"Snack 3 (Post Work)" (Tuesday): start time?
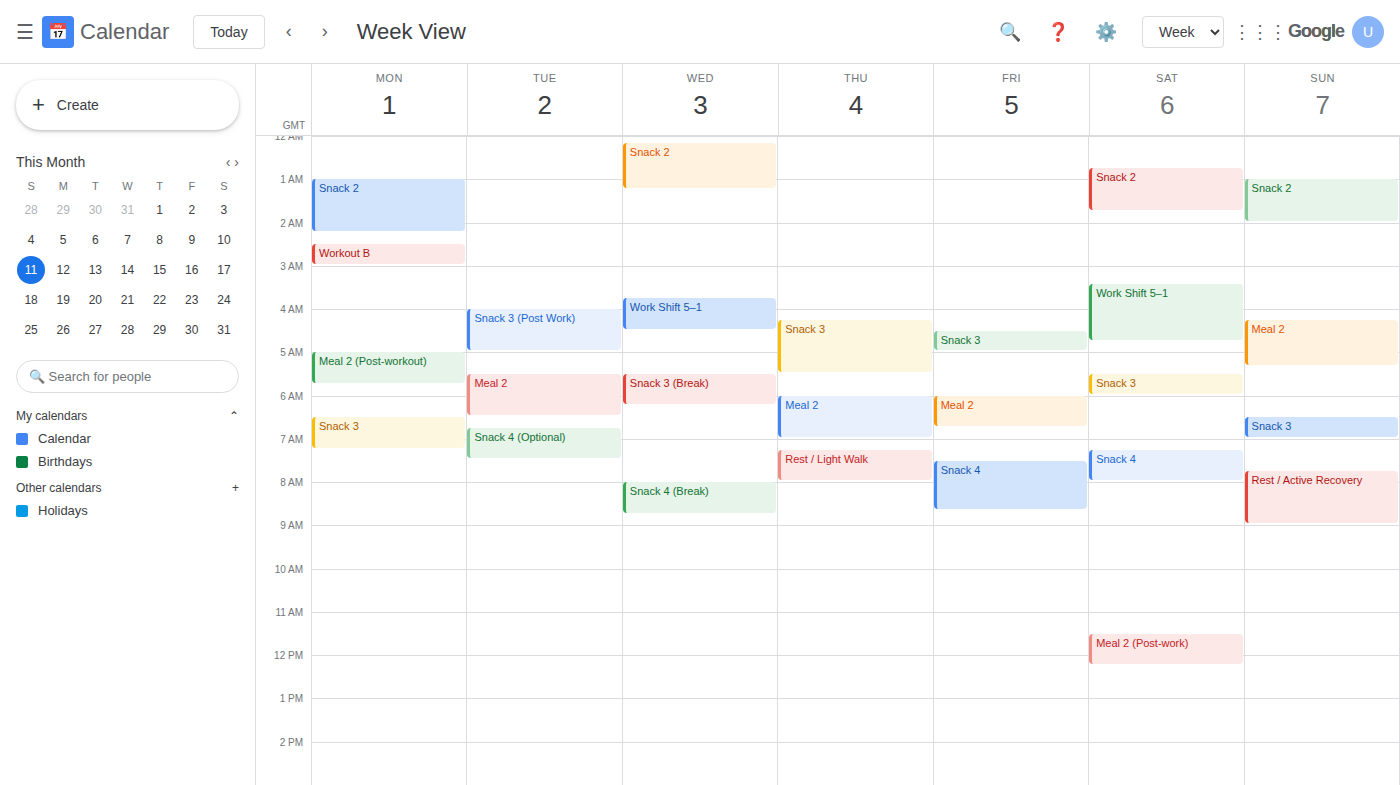
4:00 AM